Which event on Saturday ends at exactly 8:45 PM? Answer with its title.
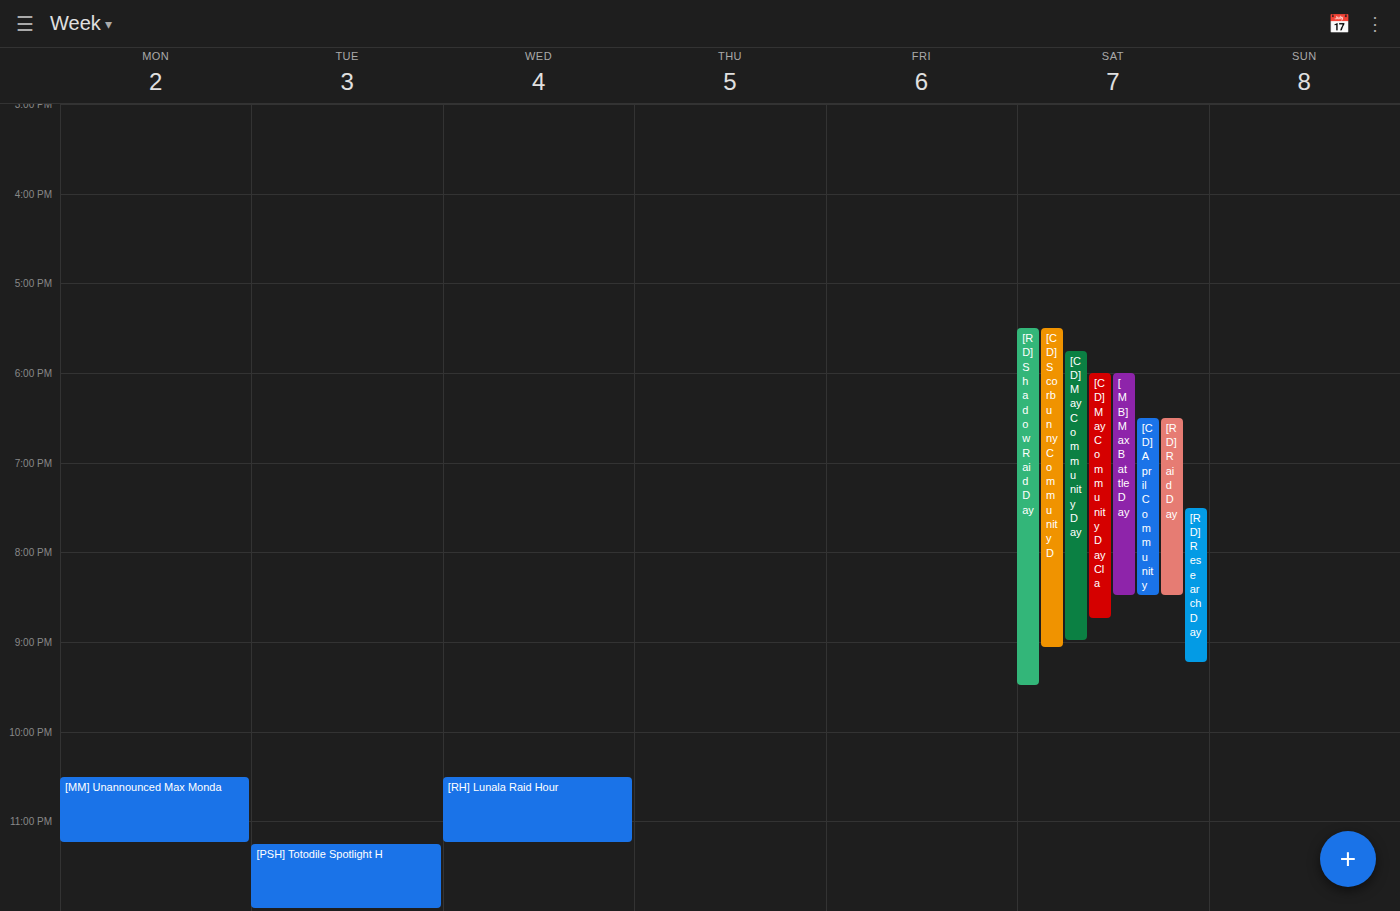
"[CD] May Community Day Cla"